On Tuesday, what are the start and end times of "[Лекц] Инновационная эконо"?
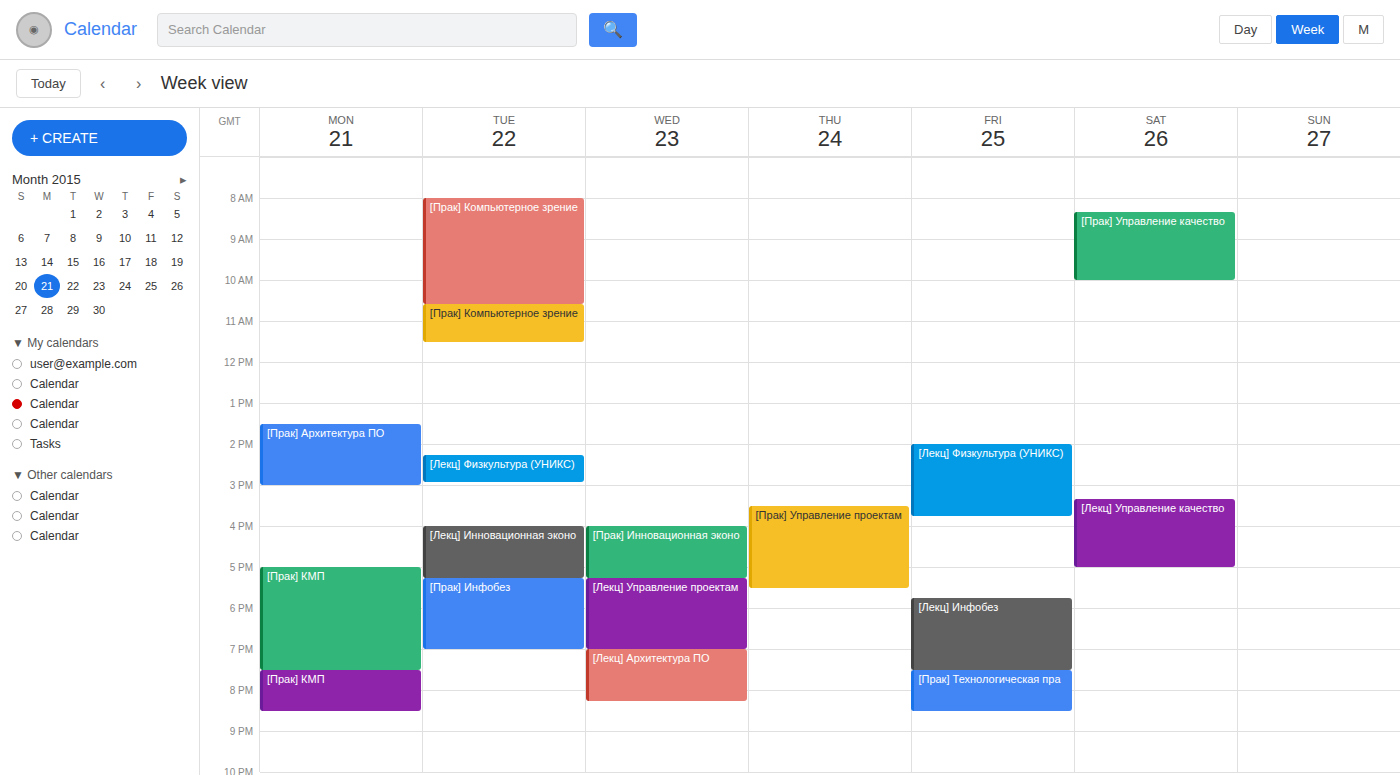
4:00 PM to 5:15 PM